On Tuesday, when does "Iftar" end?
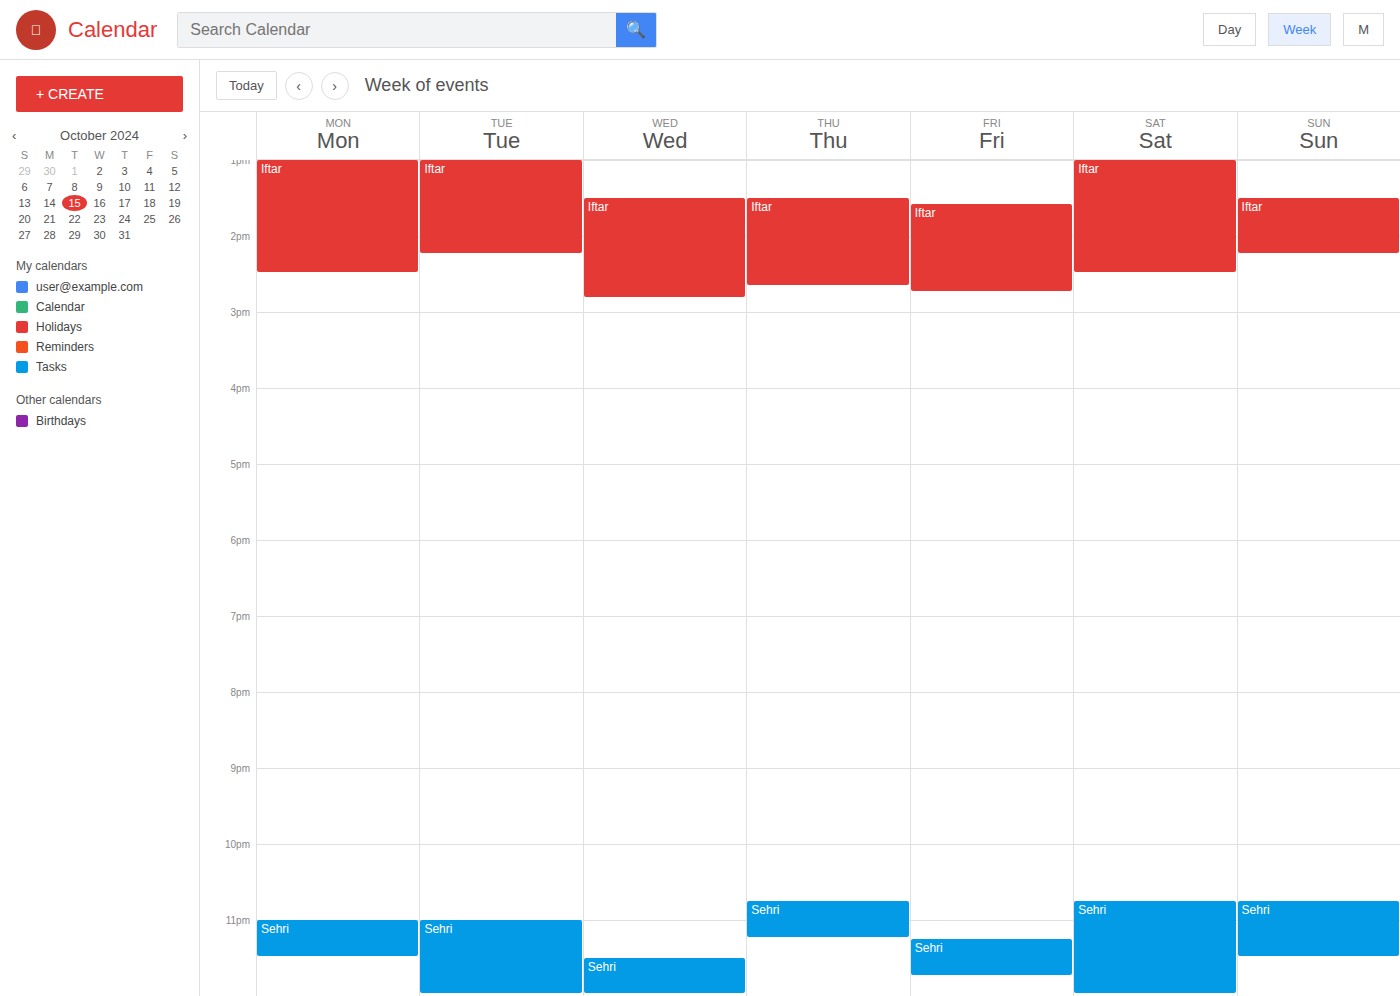
2:15 PM